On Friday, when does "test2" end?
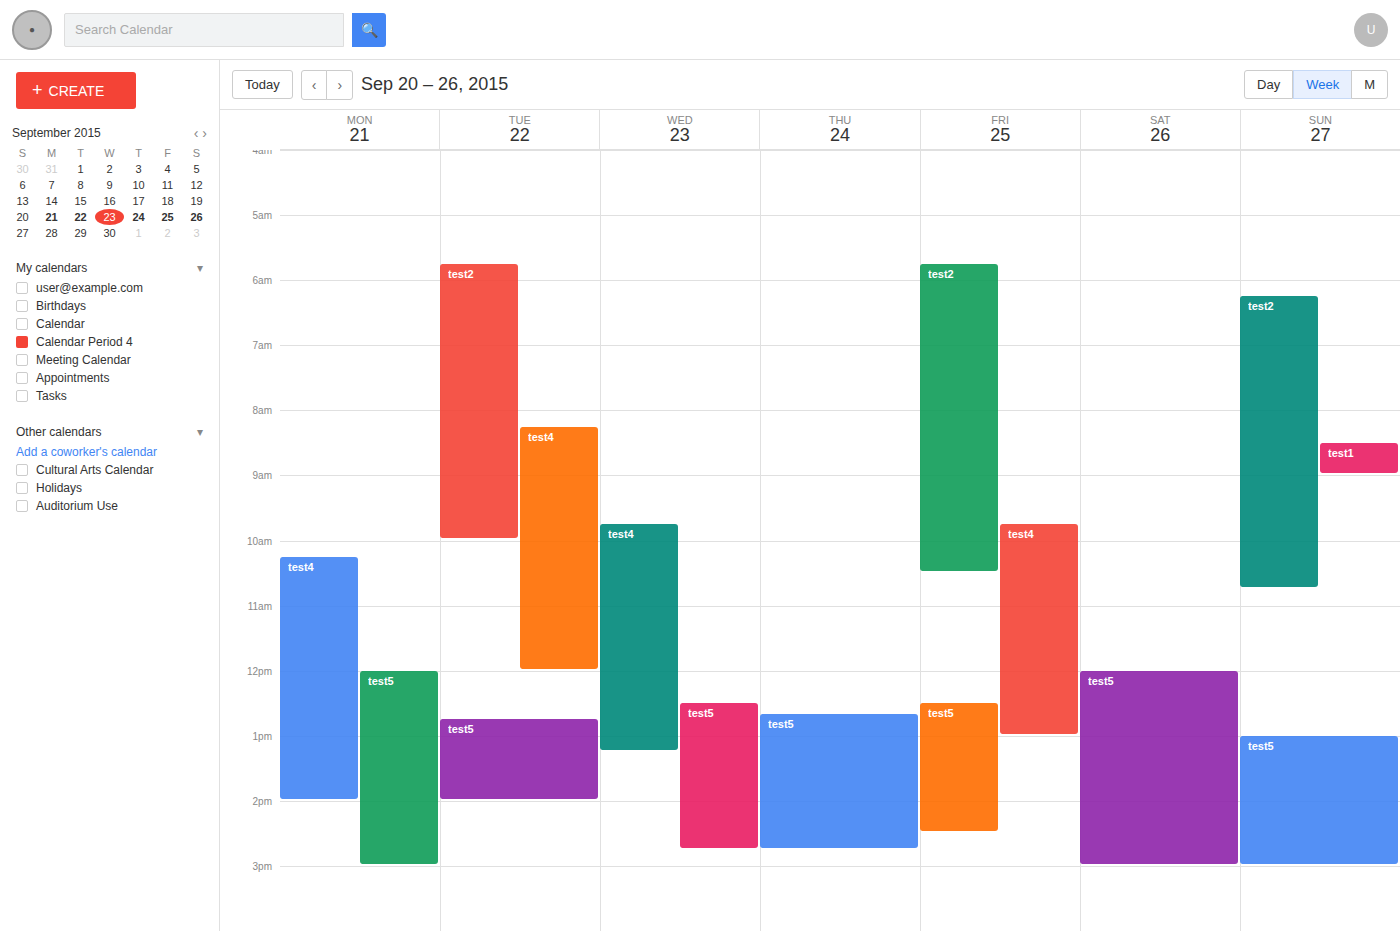
10:30 AM